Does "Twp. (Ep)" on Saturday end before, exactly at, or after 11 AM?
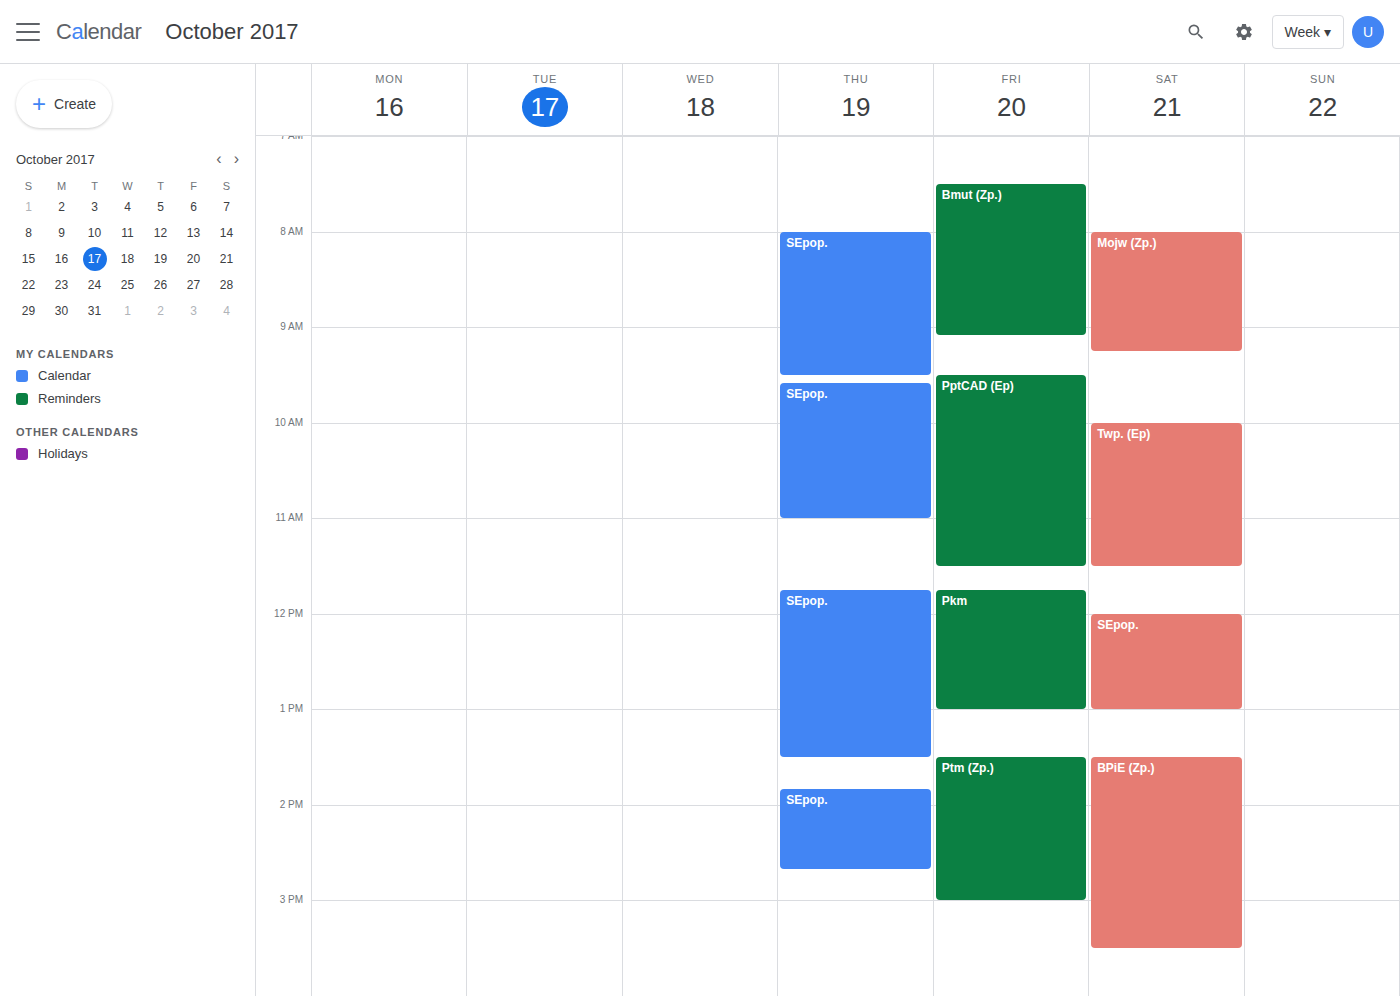
11:30 AM -- after 11 AM, 30 minutes below the 11 AM line.